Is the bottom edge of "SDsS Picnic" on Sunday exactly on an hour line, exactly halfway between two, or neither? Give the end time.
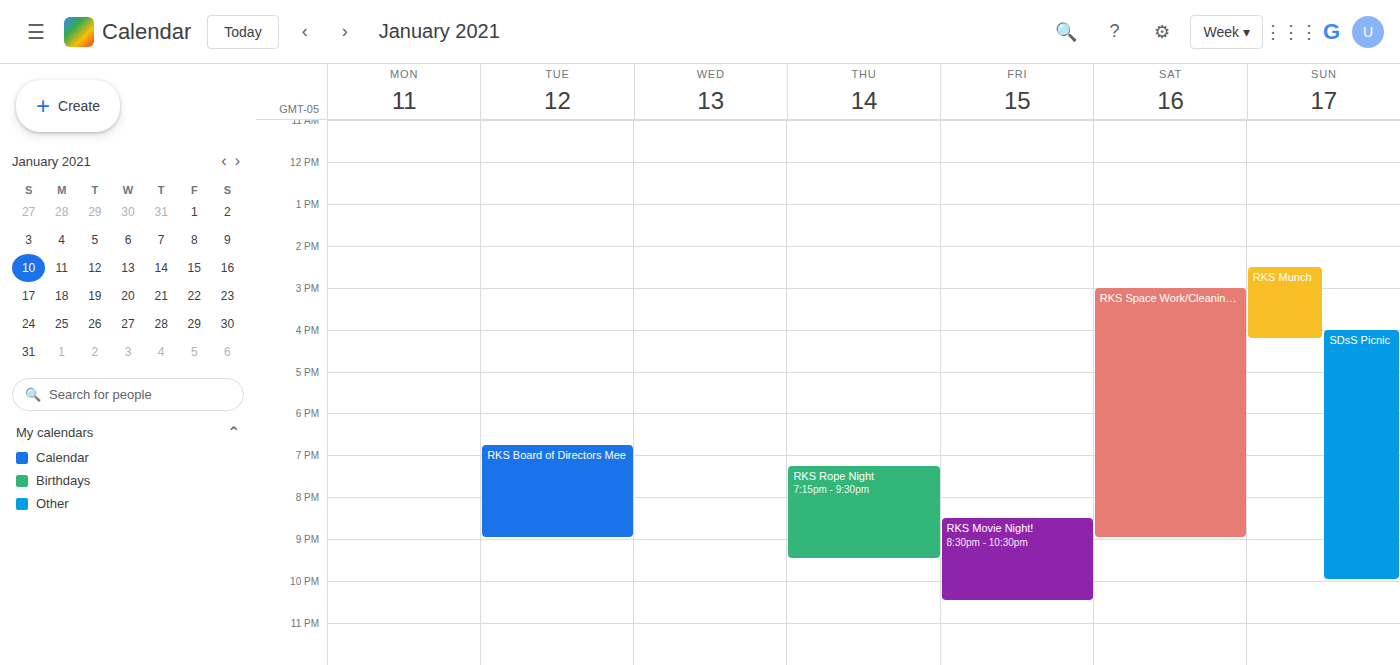
10:00 PM -- exactly on the 10 PM line.